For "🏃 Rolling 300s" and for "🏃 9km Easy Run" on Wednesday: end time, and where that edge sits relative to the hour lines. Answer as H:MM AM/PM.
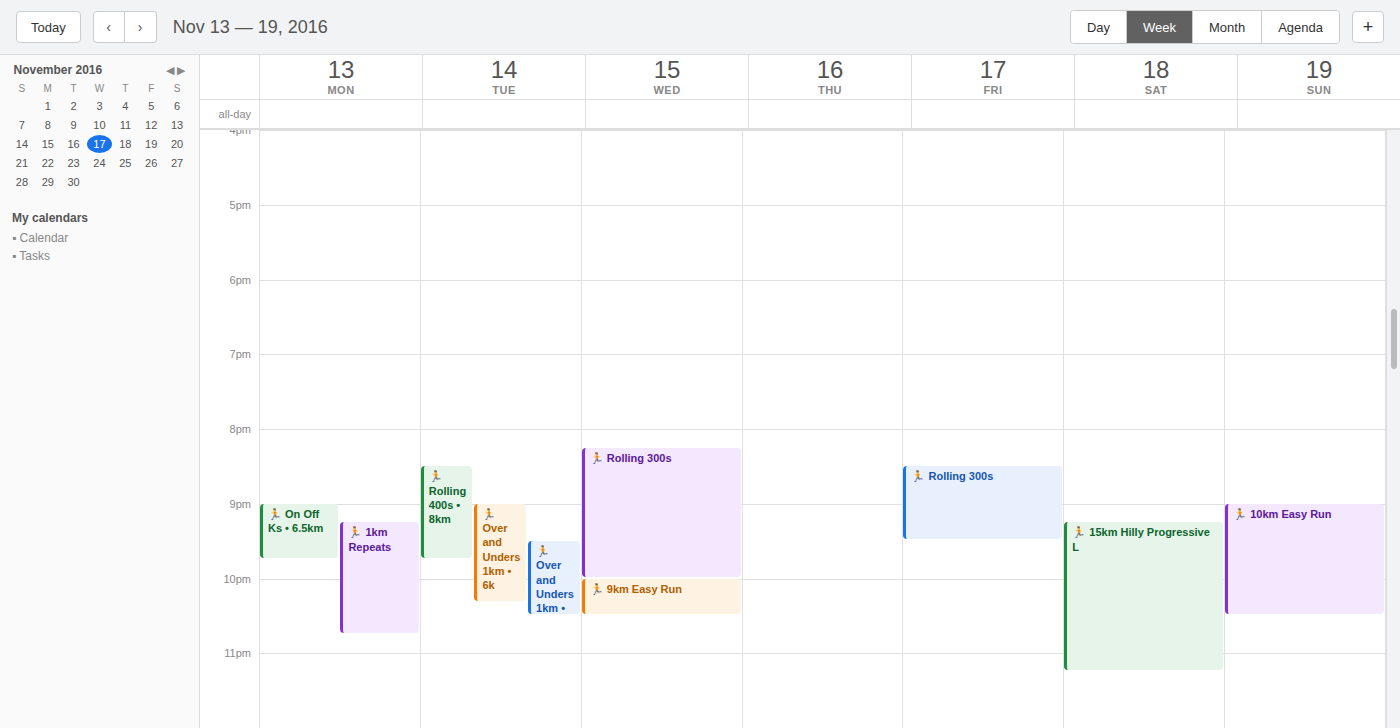
"🏃 Rolling 300s": 10:00 PM, exactly on the 10 PM line. "🏃 9km Easy Run": 10:30 PM, halfway between the 10 PM and 11 PM lines.